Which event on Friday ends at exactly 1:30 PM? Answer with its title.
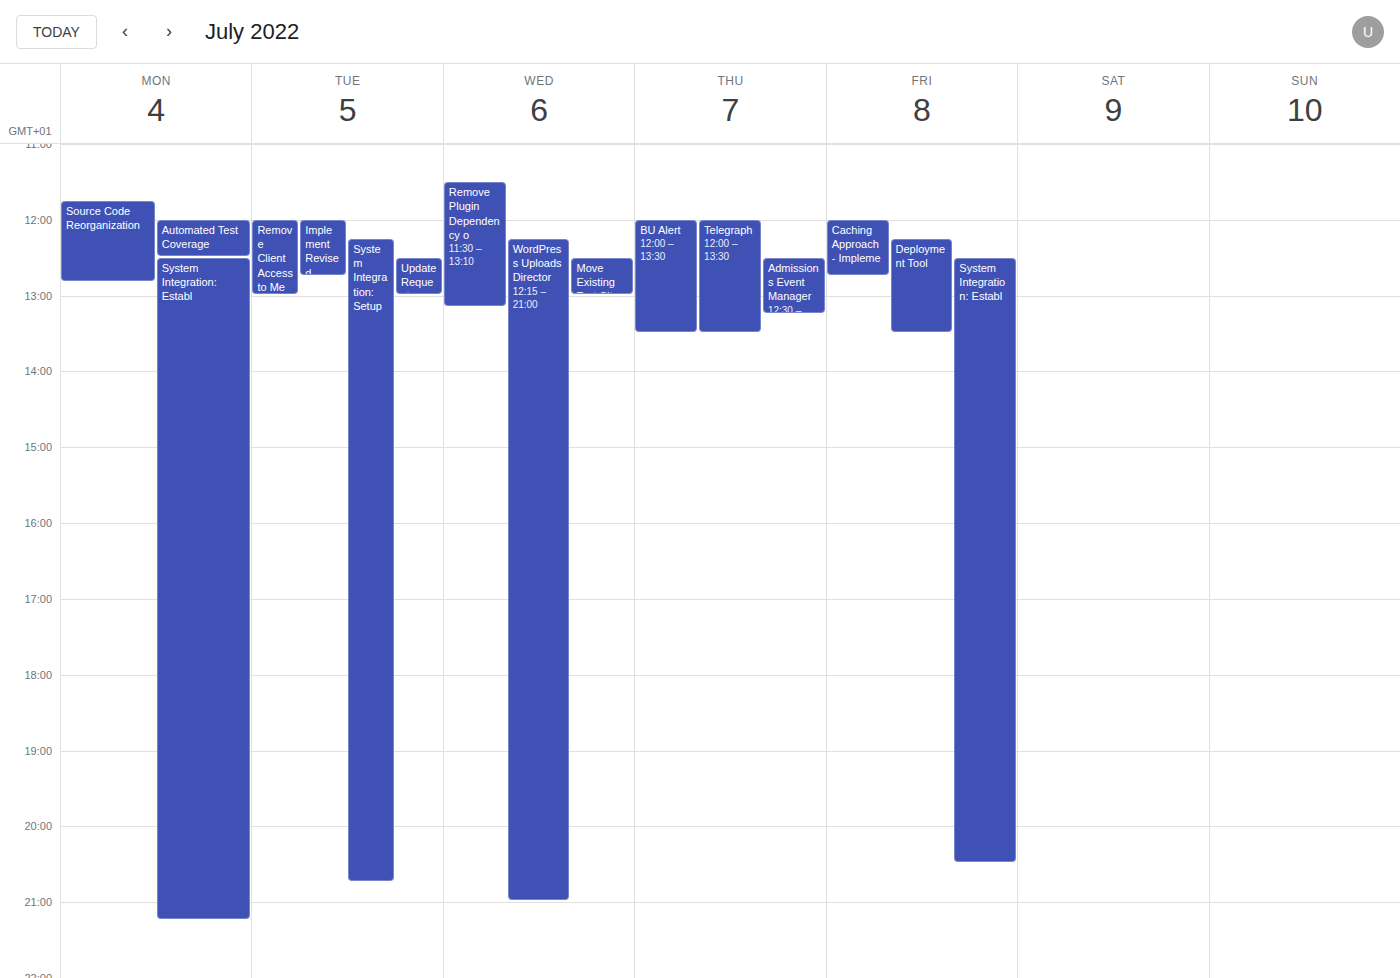
"Deployment Tool"